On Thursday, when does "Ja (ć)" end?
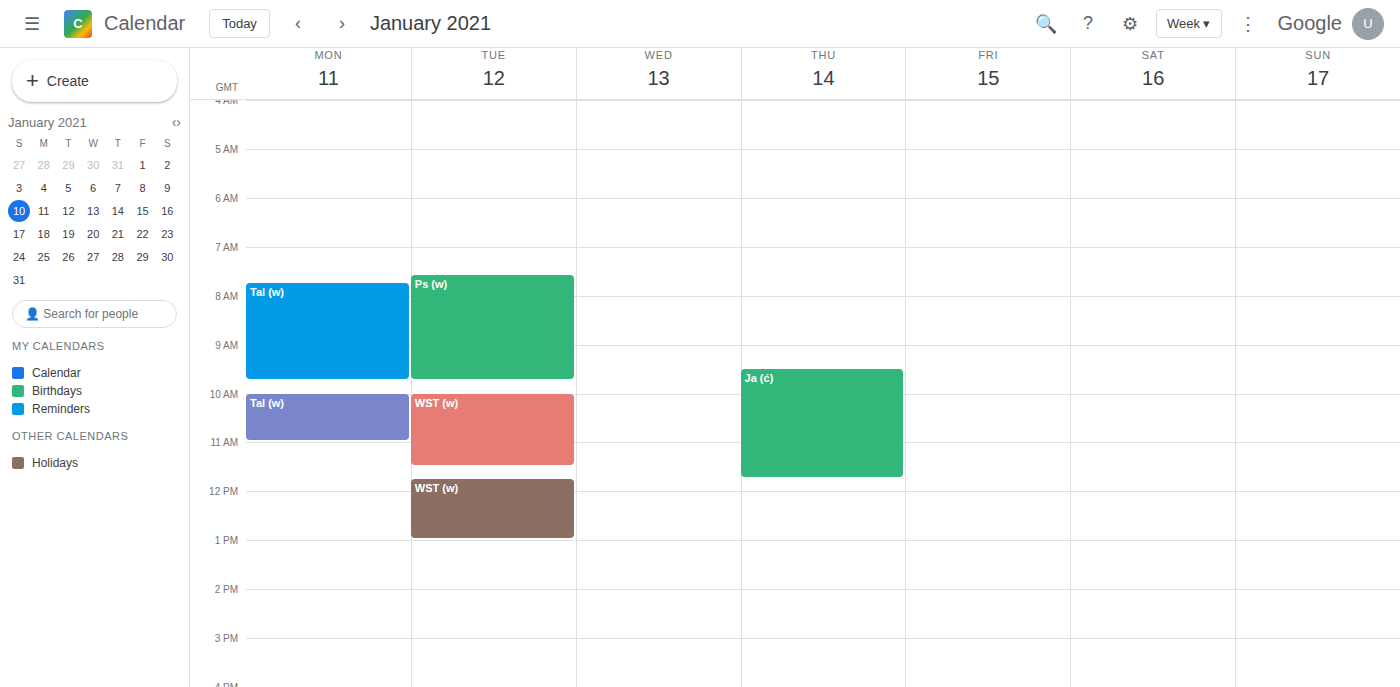
11:45 AM